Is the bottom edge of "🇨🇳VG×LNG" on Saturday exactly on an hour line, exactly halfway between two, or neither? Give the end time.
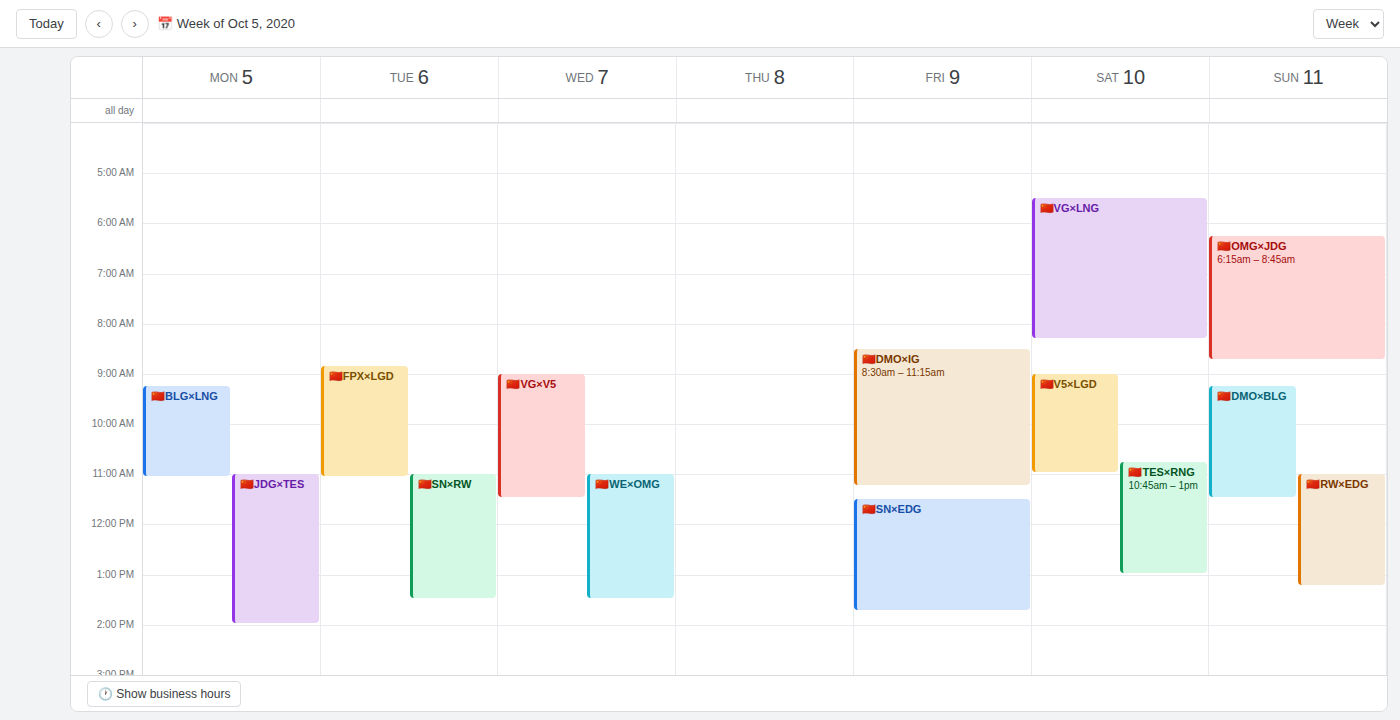
08:20 -- neither: 20 minutes below the 08:00 line and 40 minutes above the 09:00 line.